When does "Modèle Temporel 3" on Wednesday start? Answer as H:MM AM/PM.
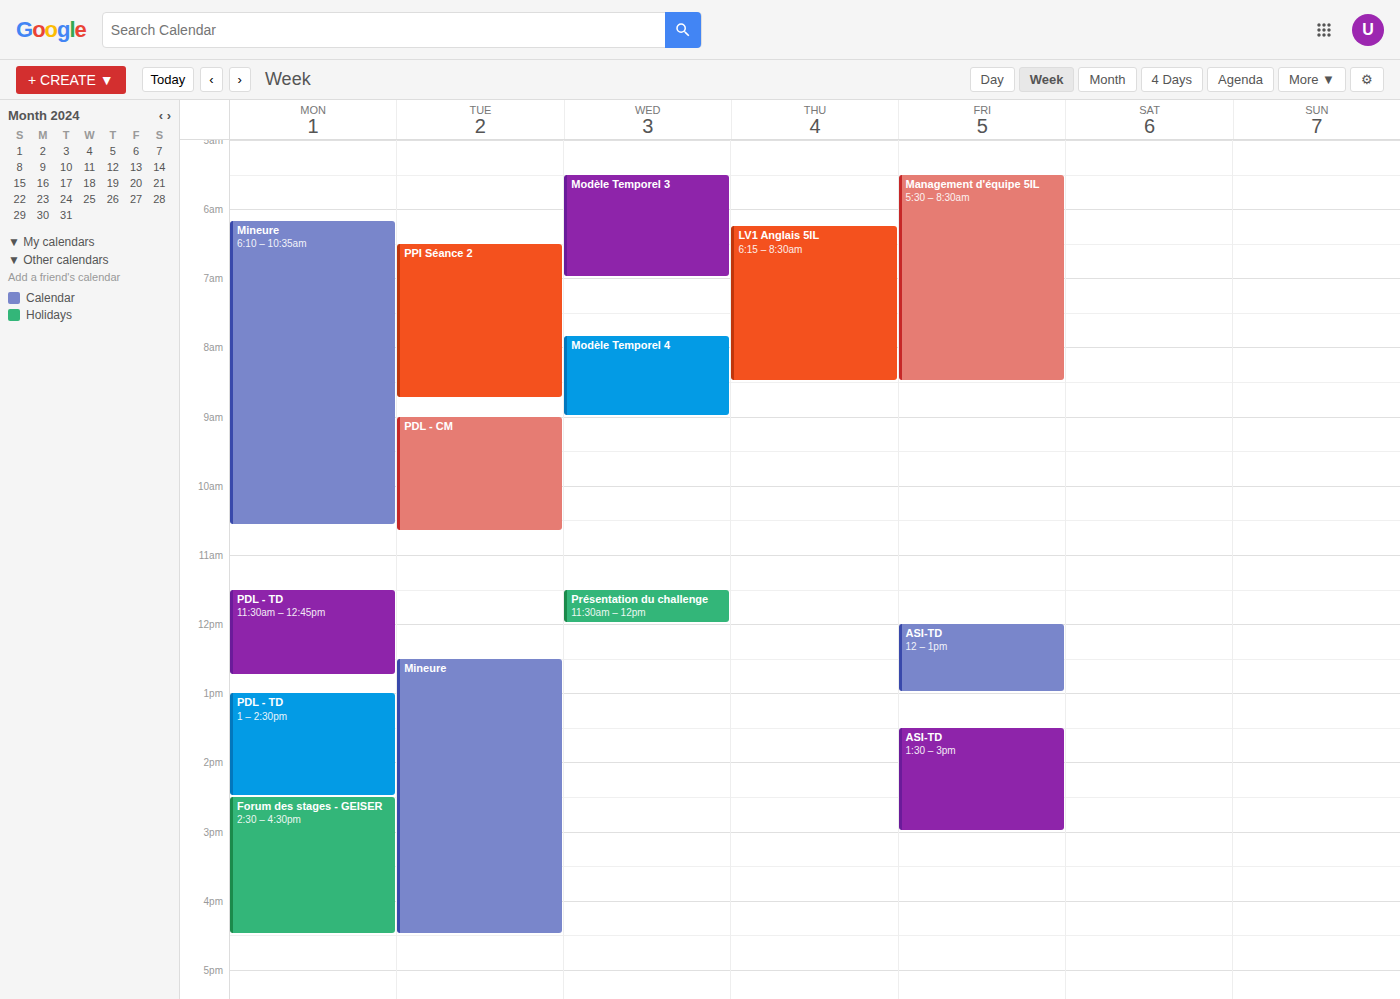
5:30 AM